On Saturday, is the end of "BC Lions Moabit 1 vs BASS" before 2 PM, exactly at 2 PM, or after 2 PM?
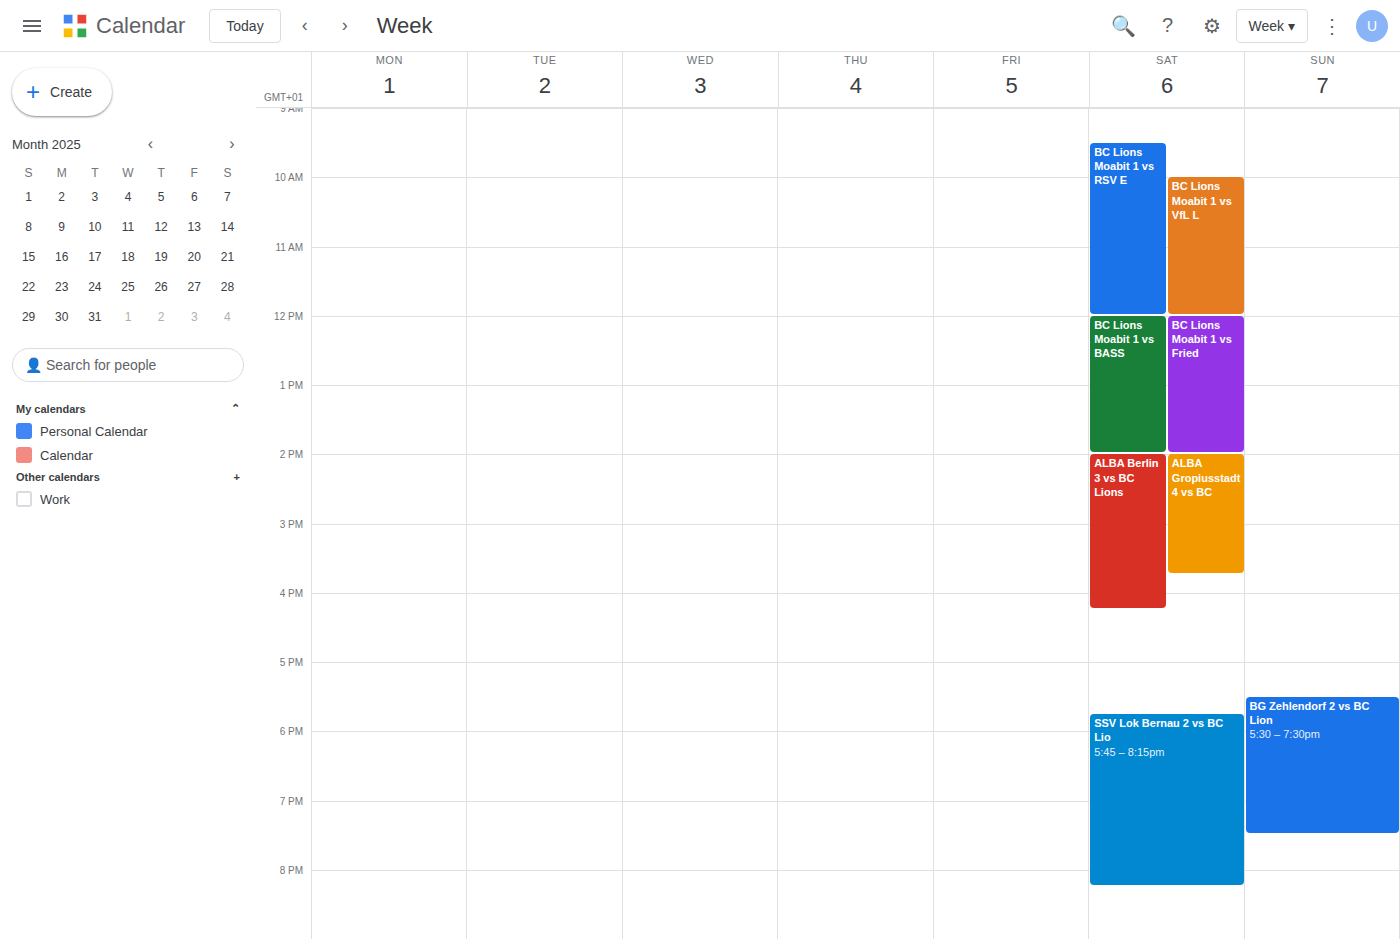
2:00 PM -- exactly at 2 PM, on the 2 PM line.